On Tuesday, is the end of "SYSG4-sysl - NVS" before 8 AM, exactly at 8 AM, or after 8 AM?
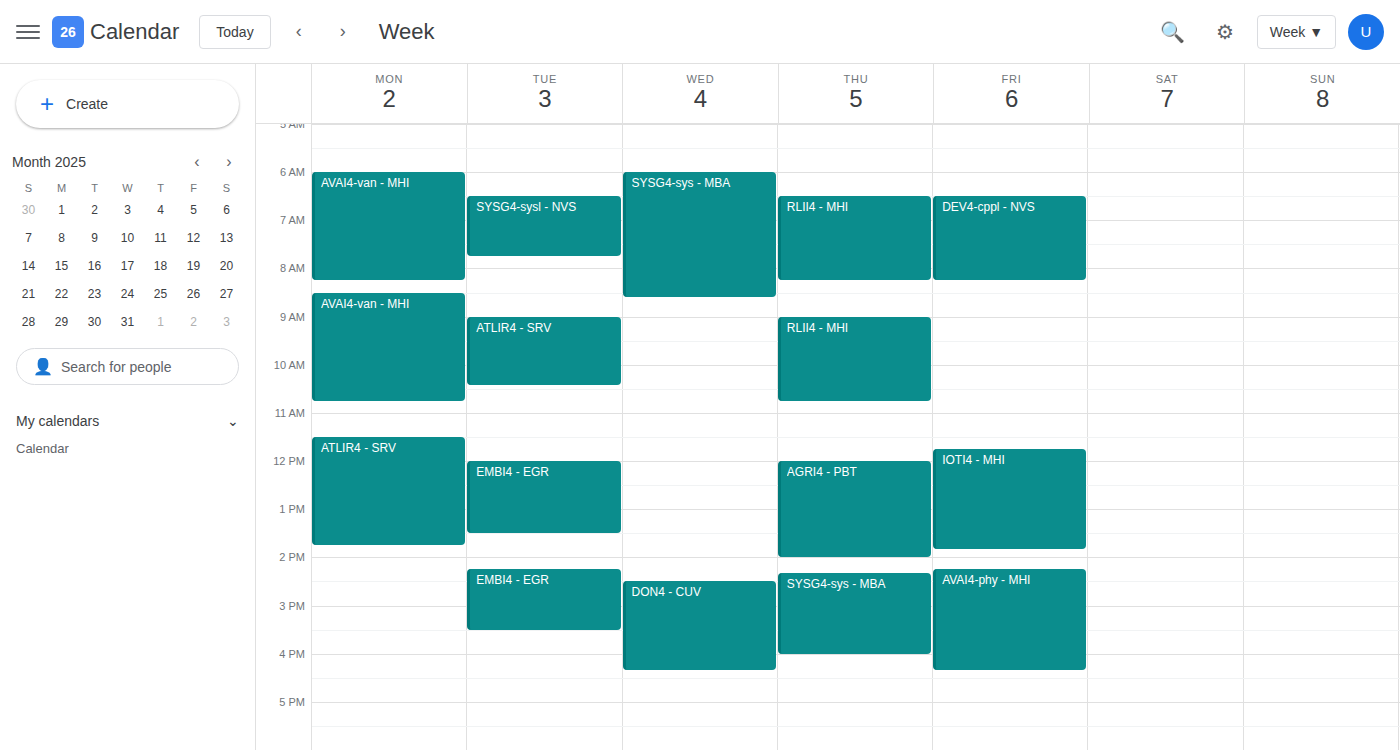
7:45 AM -- before 8 AM, 15 minutes above the 8 AM line.